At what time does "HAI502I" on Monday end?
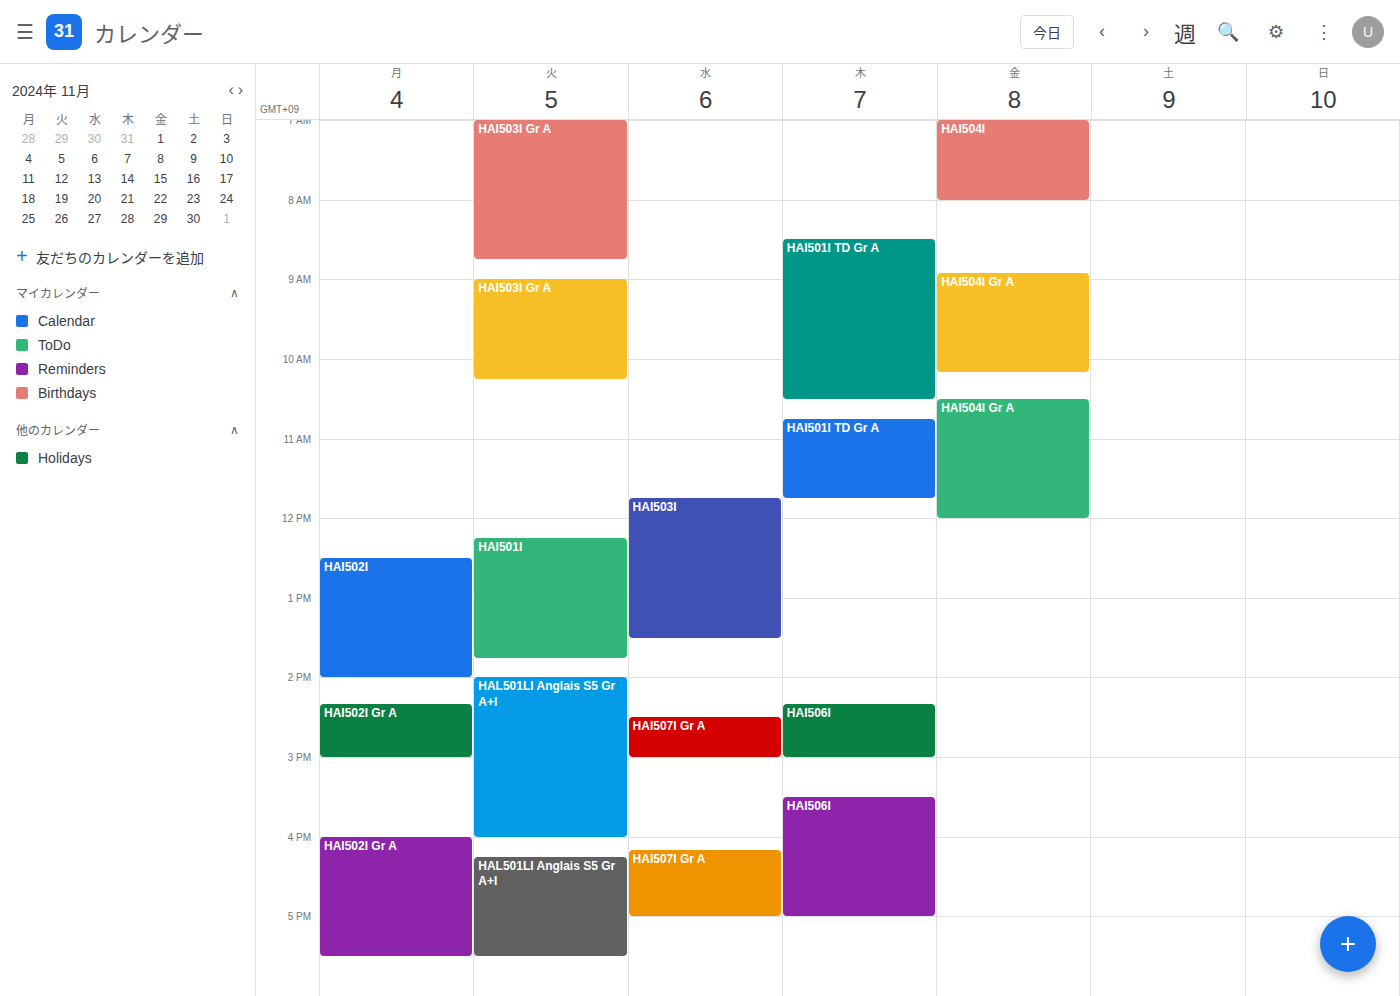
2:00 PM